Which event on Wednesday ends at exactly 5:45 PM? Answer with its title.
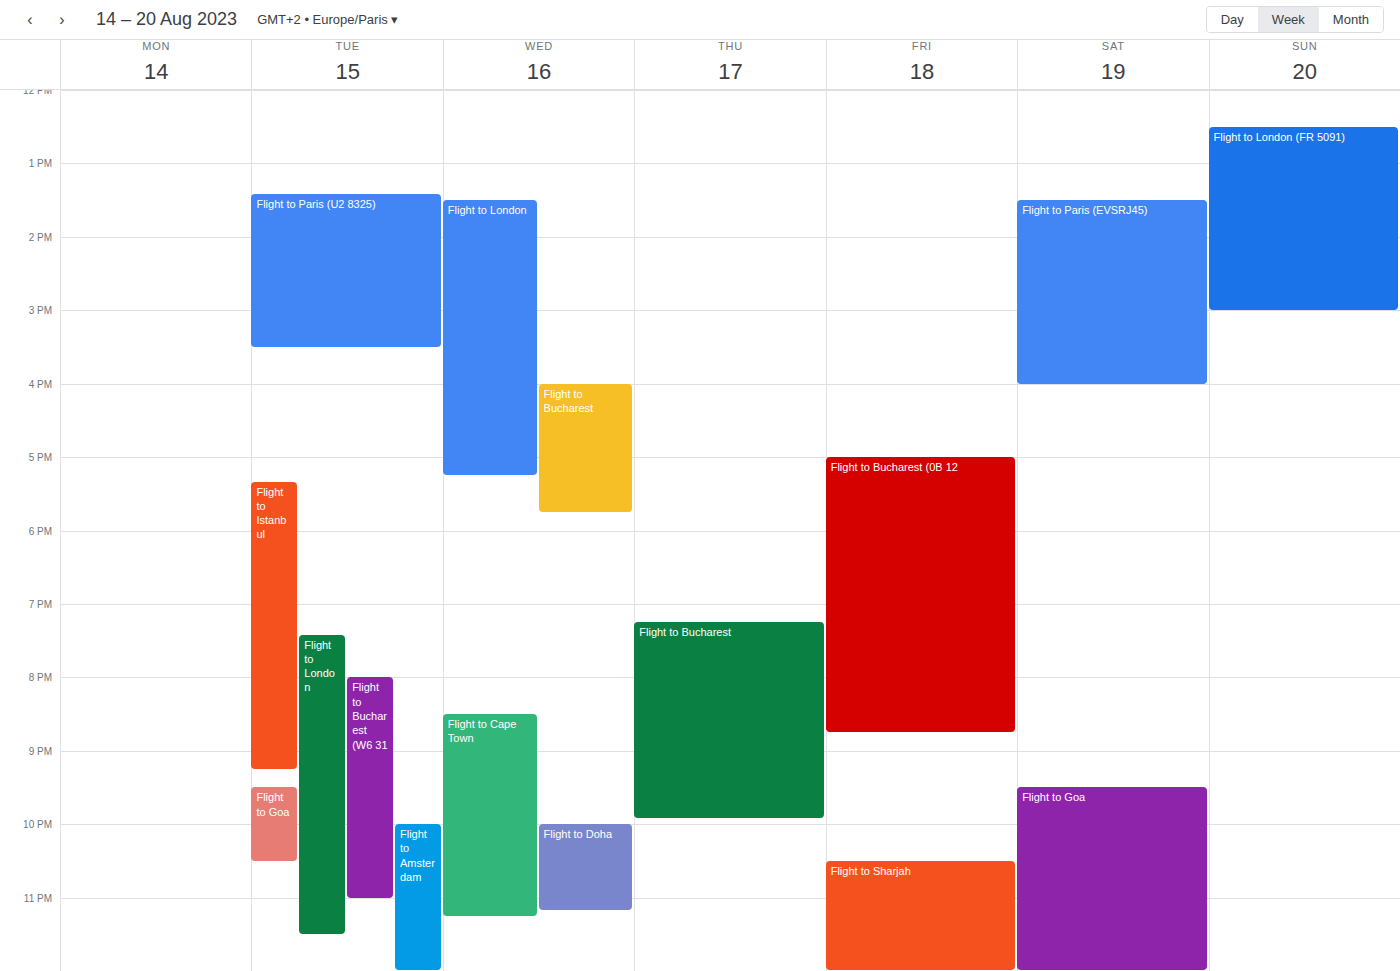
"Flight to Bucharest"